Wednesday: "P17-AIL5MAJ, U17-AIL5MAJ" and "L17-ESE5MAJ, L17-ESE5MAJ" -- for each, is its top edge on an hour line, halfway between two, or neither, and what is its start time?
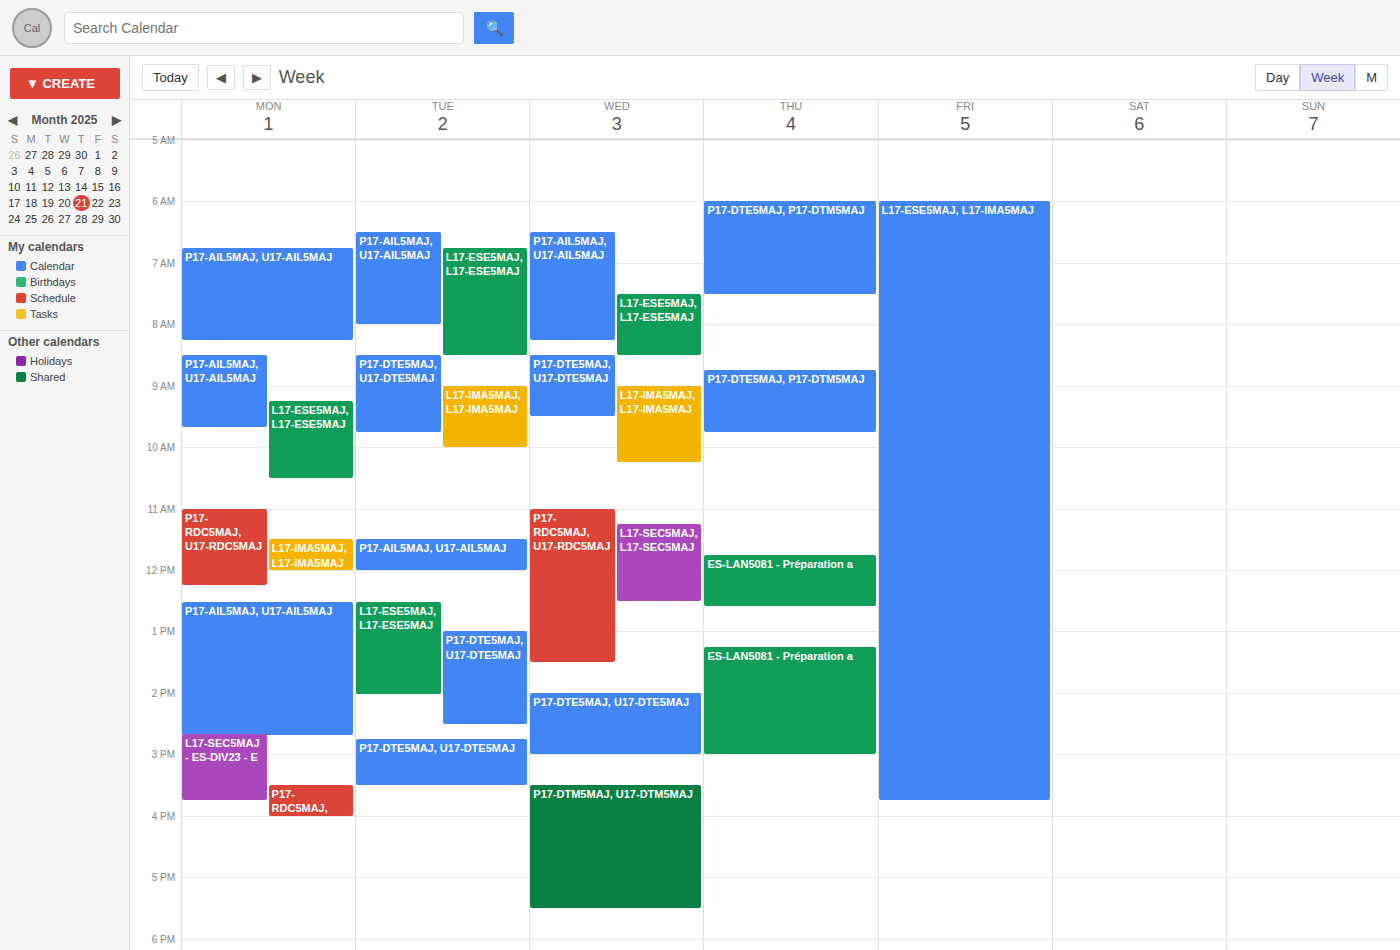
"P17-AIL5MAJ, U17-AIL5MAJ": 06:30, halfway between the 06:00 and 07:00 lines. "L17-ESE5MAJ, L17-ESE5MAJ": 07:30, halfway between the 07:00 and 08:00 lines.